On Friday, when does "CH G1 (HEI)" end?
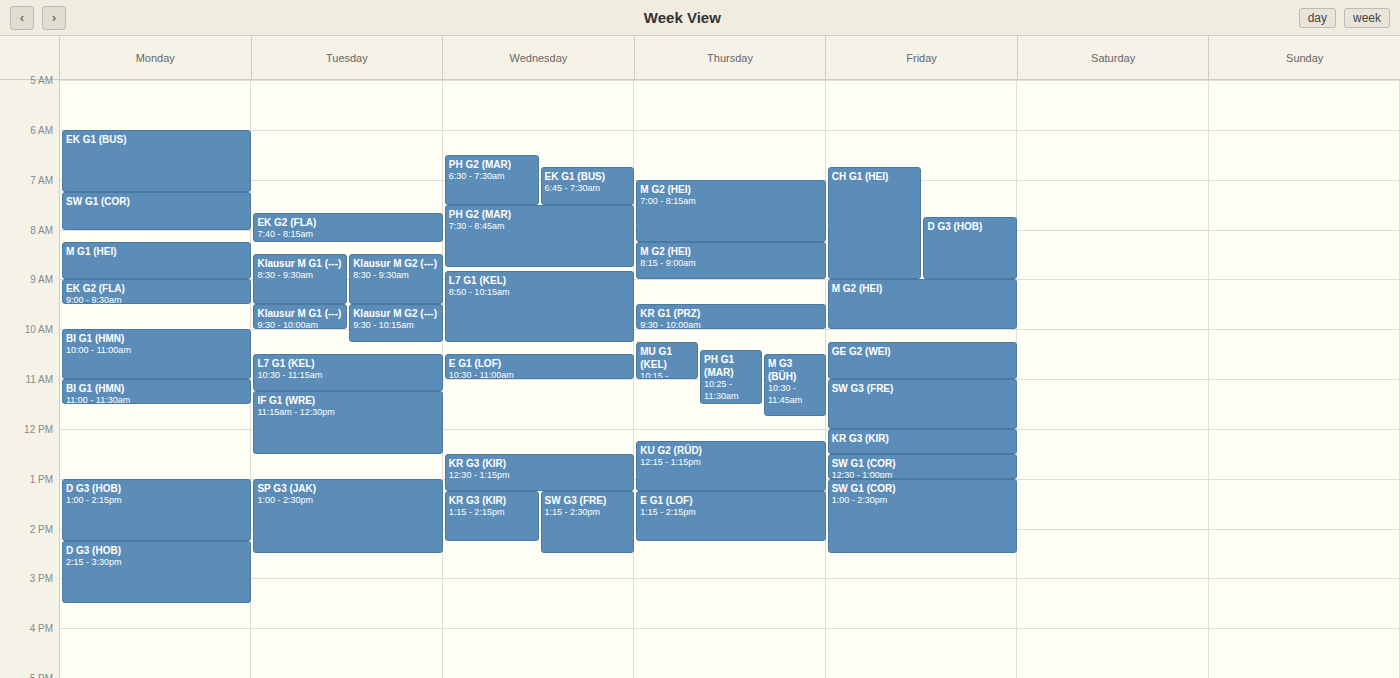
9:00 AM